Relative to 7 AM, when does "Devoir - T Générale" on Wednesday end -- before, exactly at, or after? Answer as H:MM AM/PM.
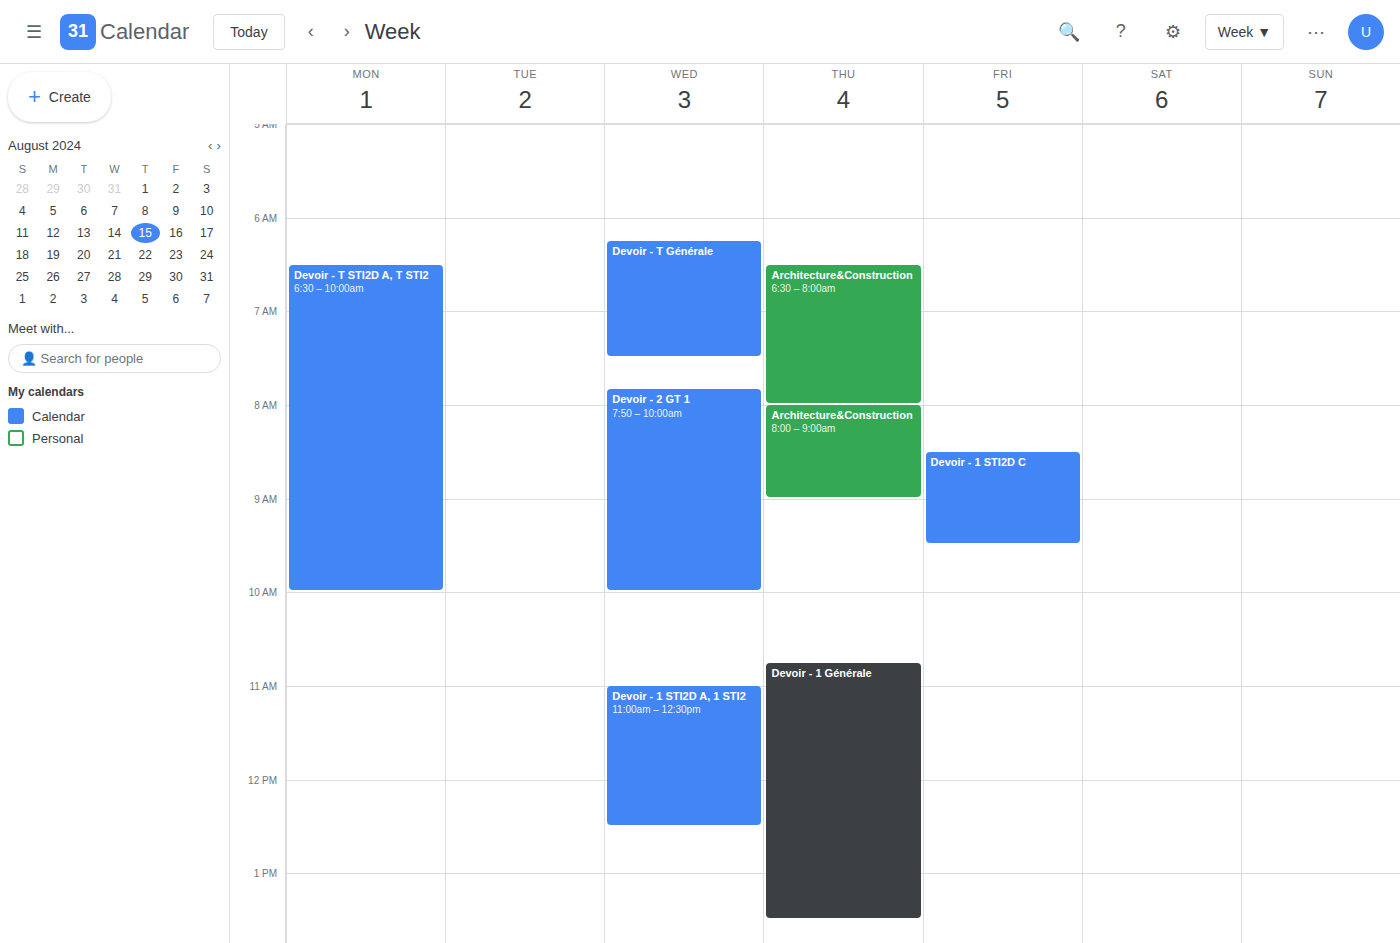
7:30 AM -- after 7 AM, 30 minutes below the 7 AM line.